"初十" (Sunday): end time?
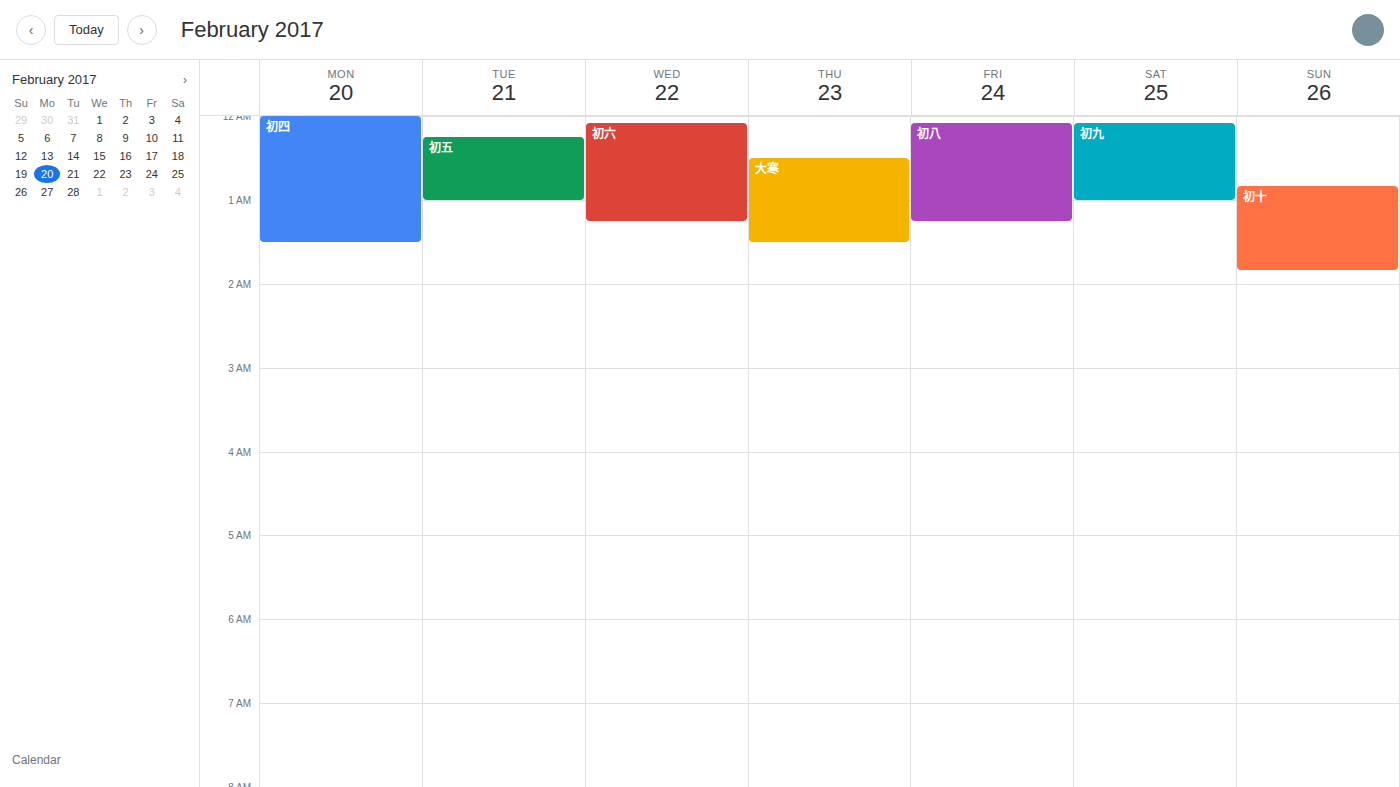
1:50 AM